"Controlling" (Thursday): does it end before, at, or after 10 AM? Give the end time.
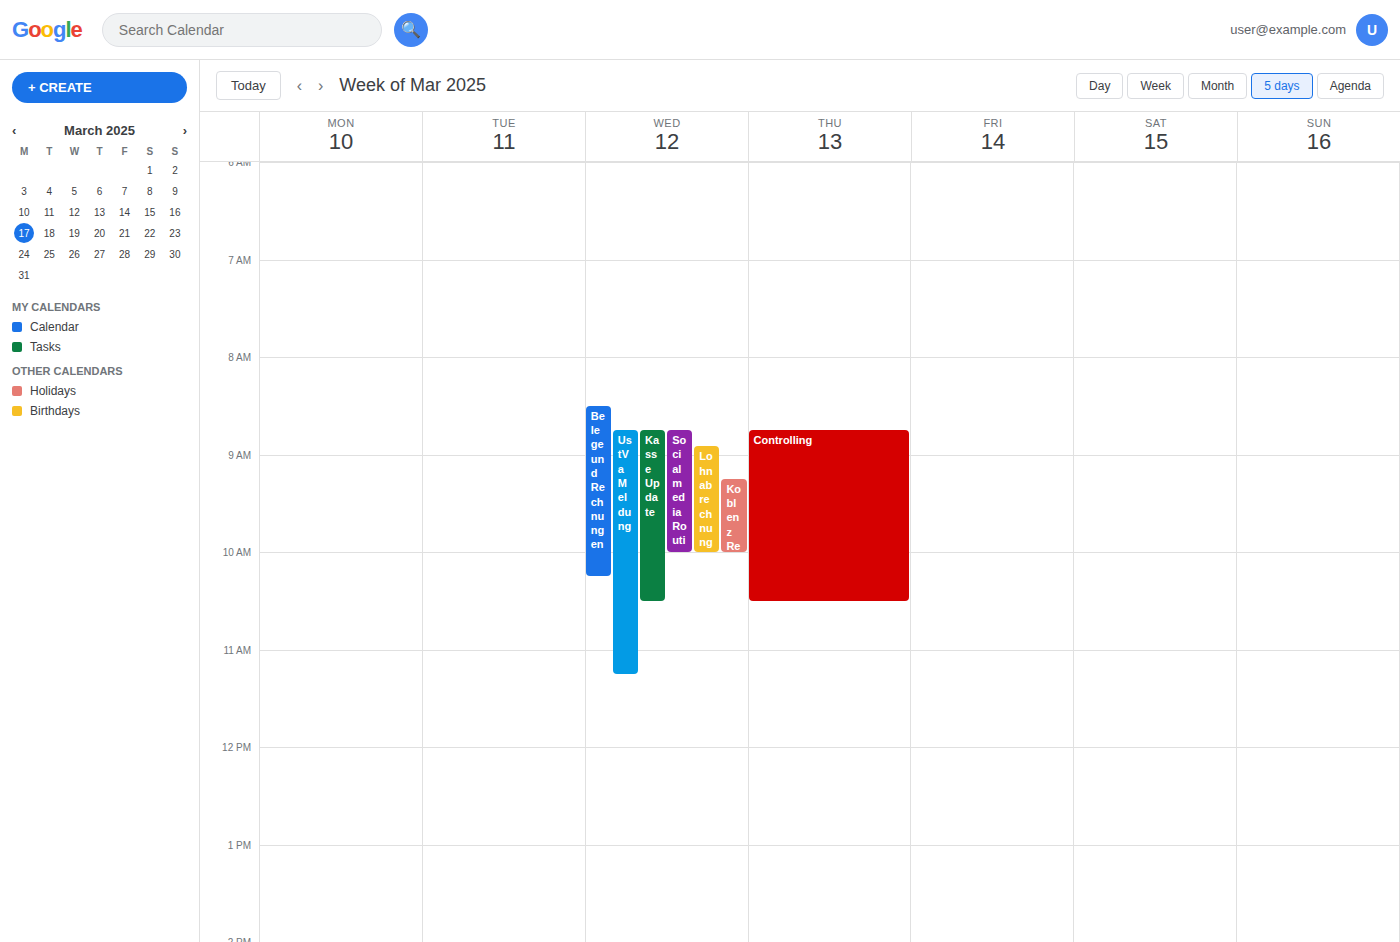
10:30 AM -- after 10 AM, 30 minutes below the 10 AM line.